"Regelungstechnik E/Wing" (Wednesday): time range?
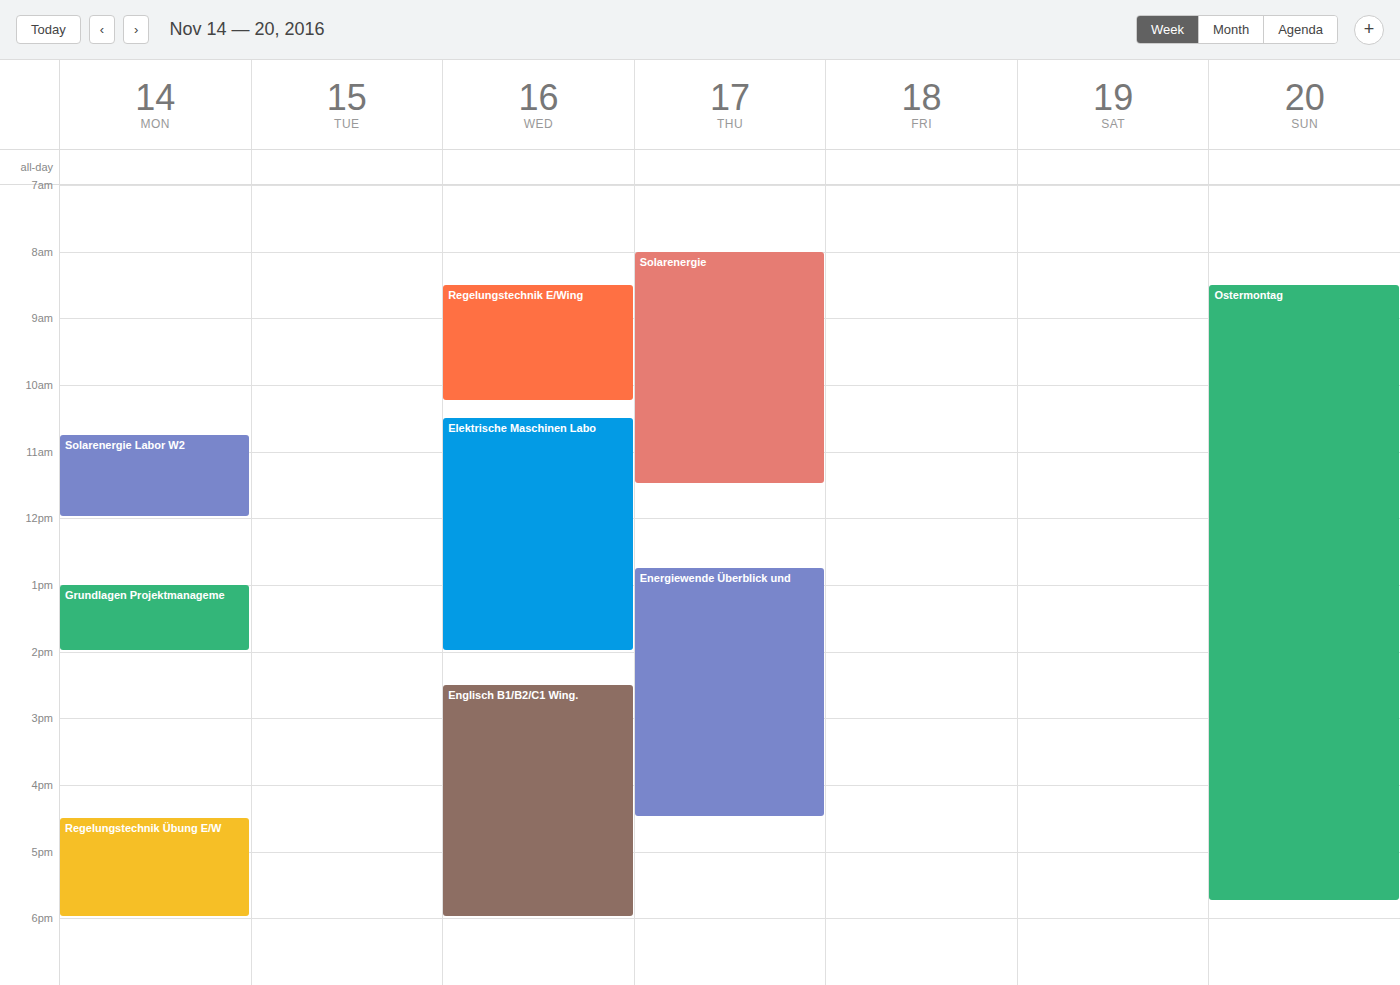
8:30 AM to 10:15 AM